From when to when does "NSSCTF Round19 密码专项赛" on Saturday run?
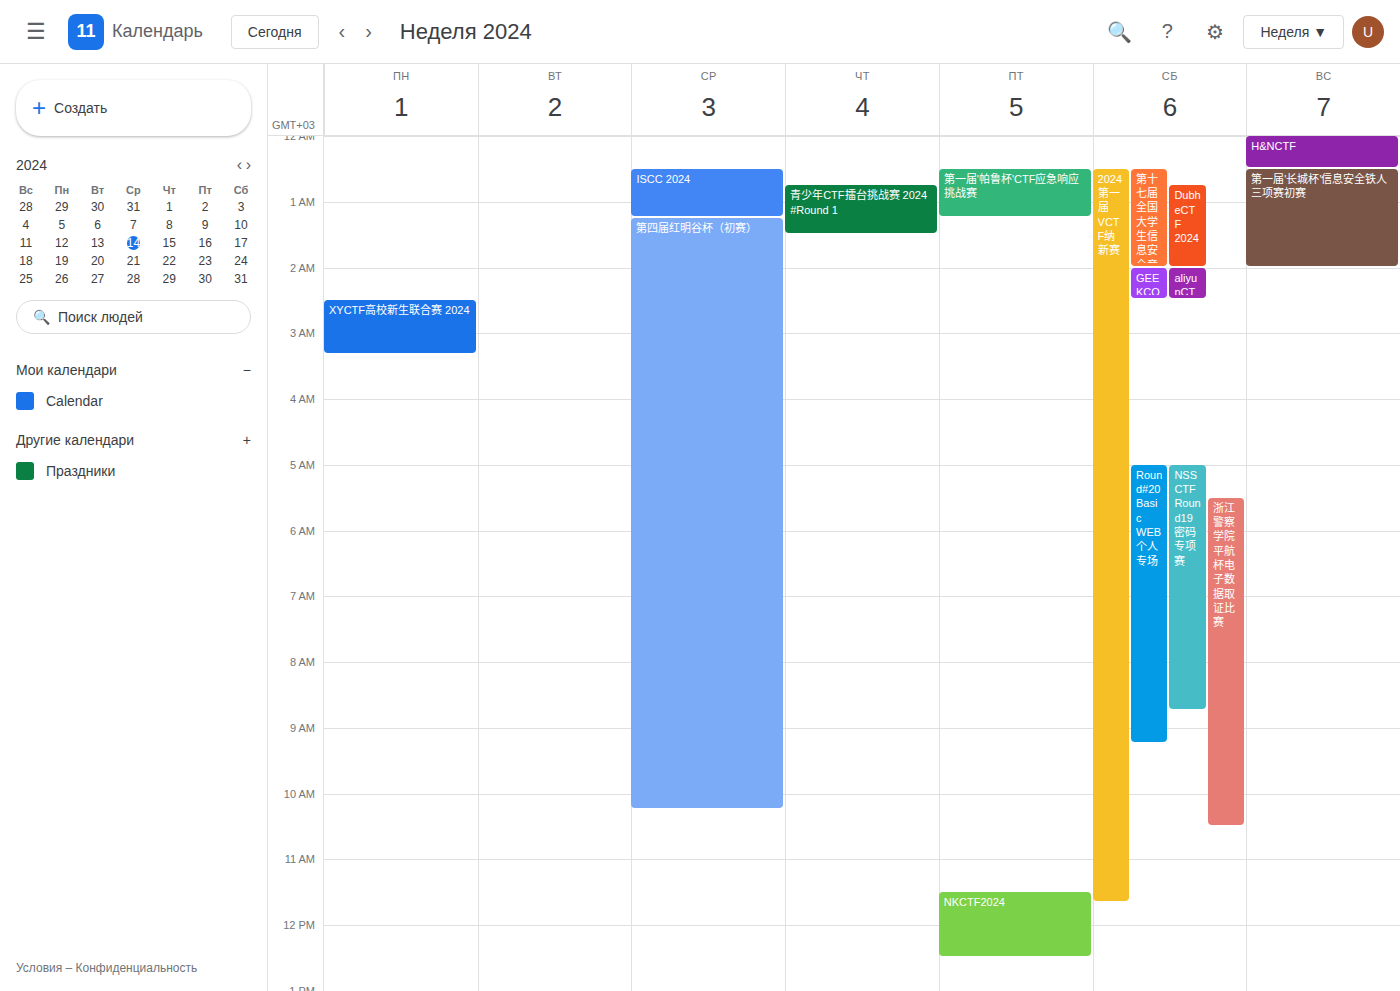
5:00 AM to 8:45 AM